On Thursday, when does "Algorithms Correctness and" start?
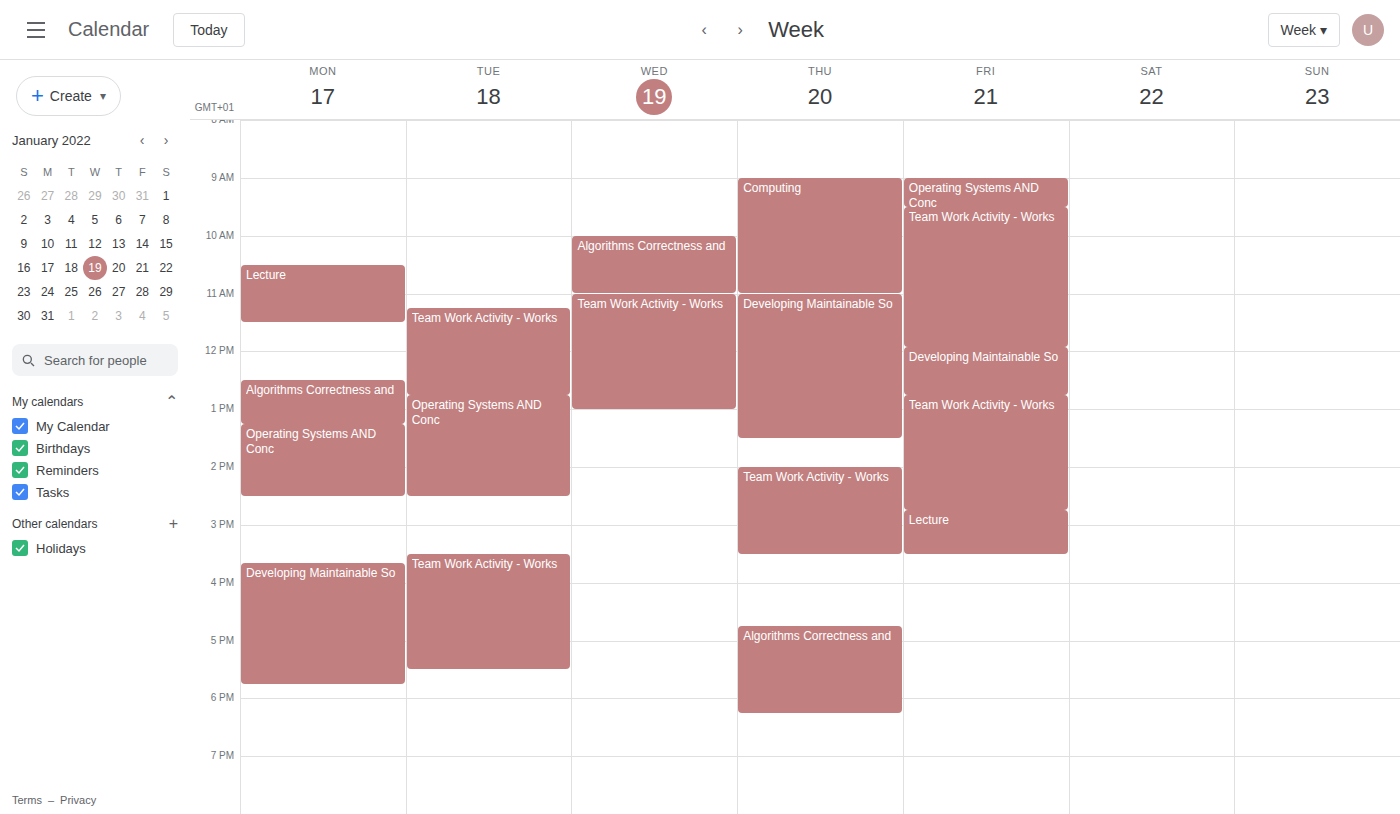
4:45 PM